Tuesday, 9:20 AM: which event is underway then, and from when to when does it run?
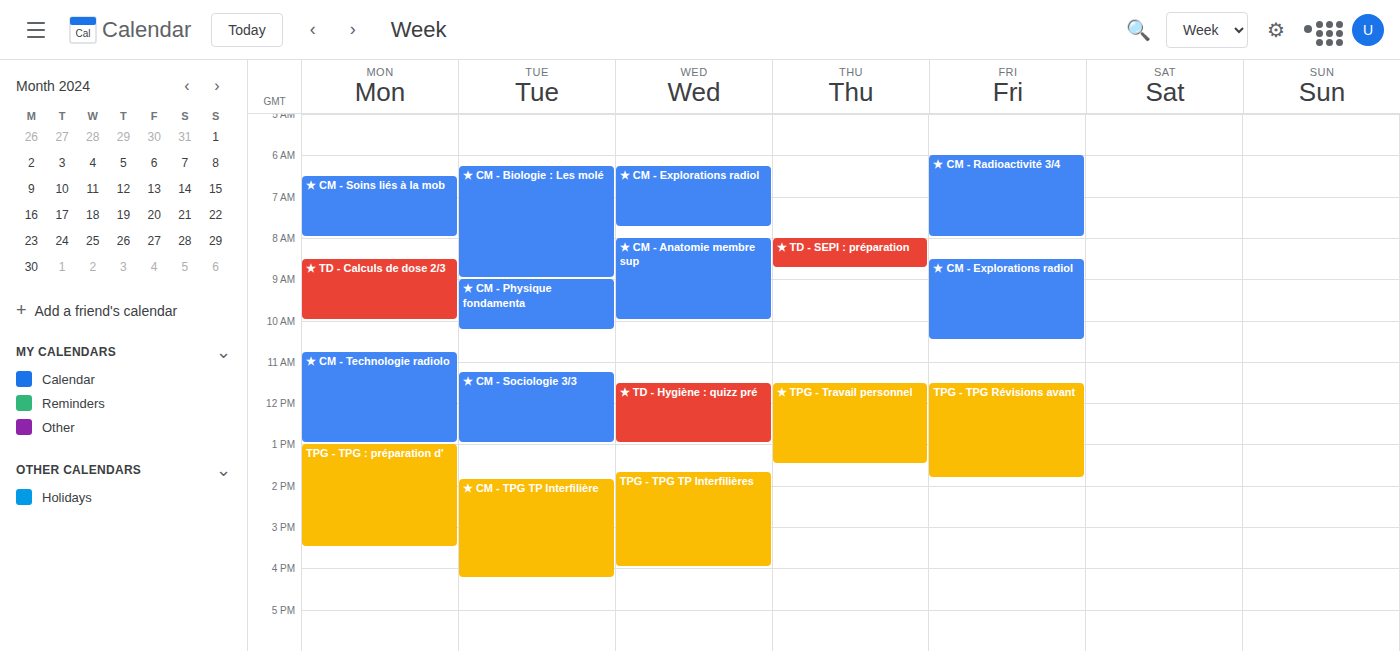
"★ CM - Physique fondamenta", 9:00 AM to 10:15 AM